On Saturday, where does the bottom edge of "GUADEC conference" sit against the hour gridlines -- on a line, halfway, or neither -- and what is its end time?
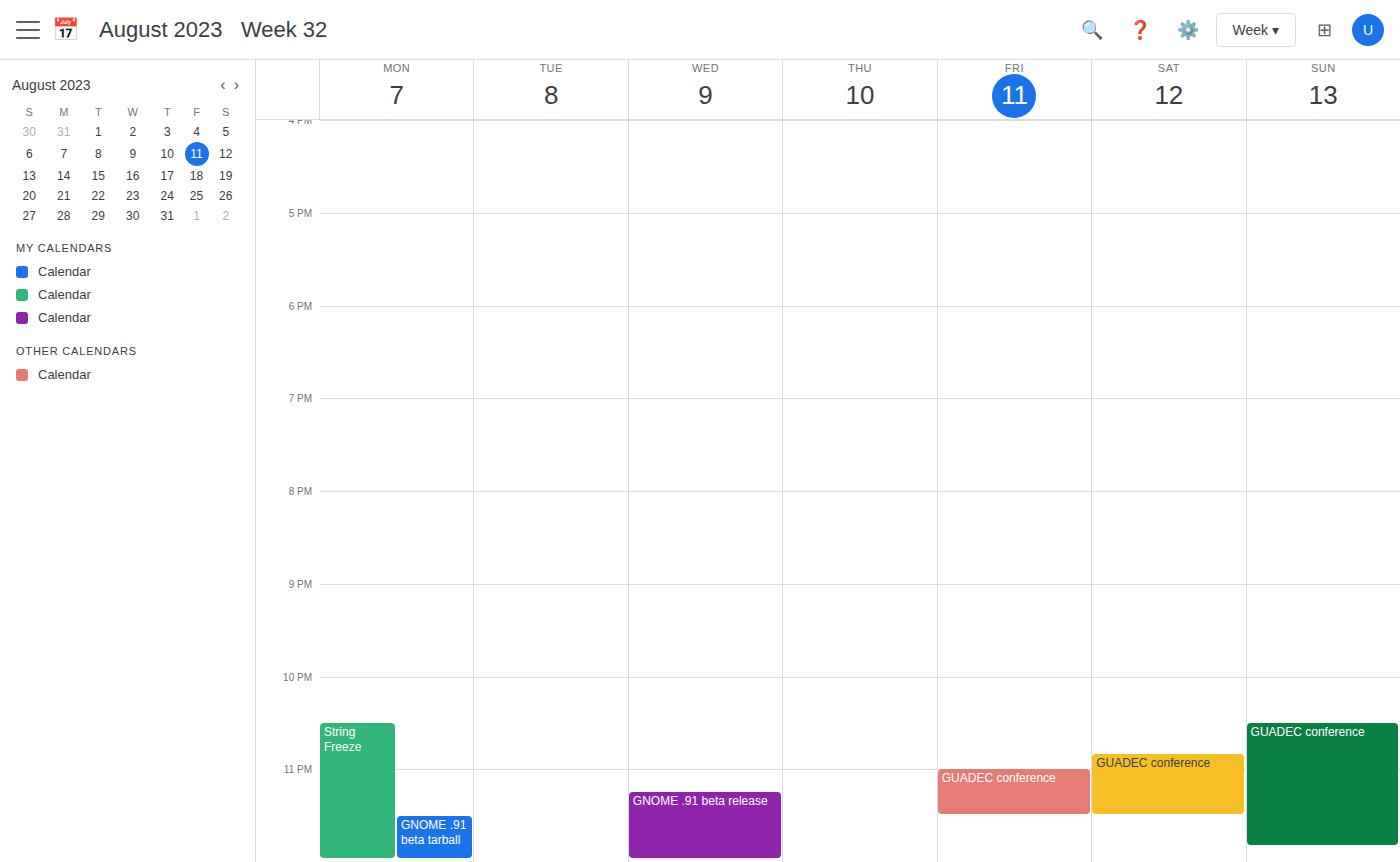
23:30 -- halfway between the 23:00 and 24:00 lines.